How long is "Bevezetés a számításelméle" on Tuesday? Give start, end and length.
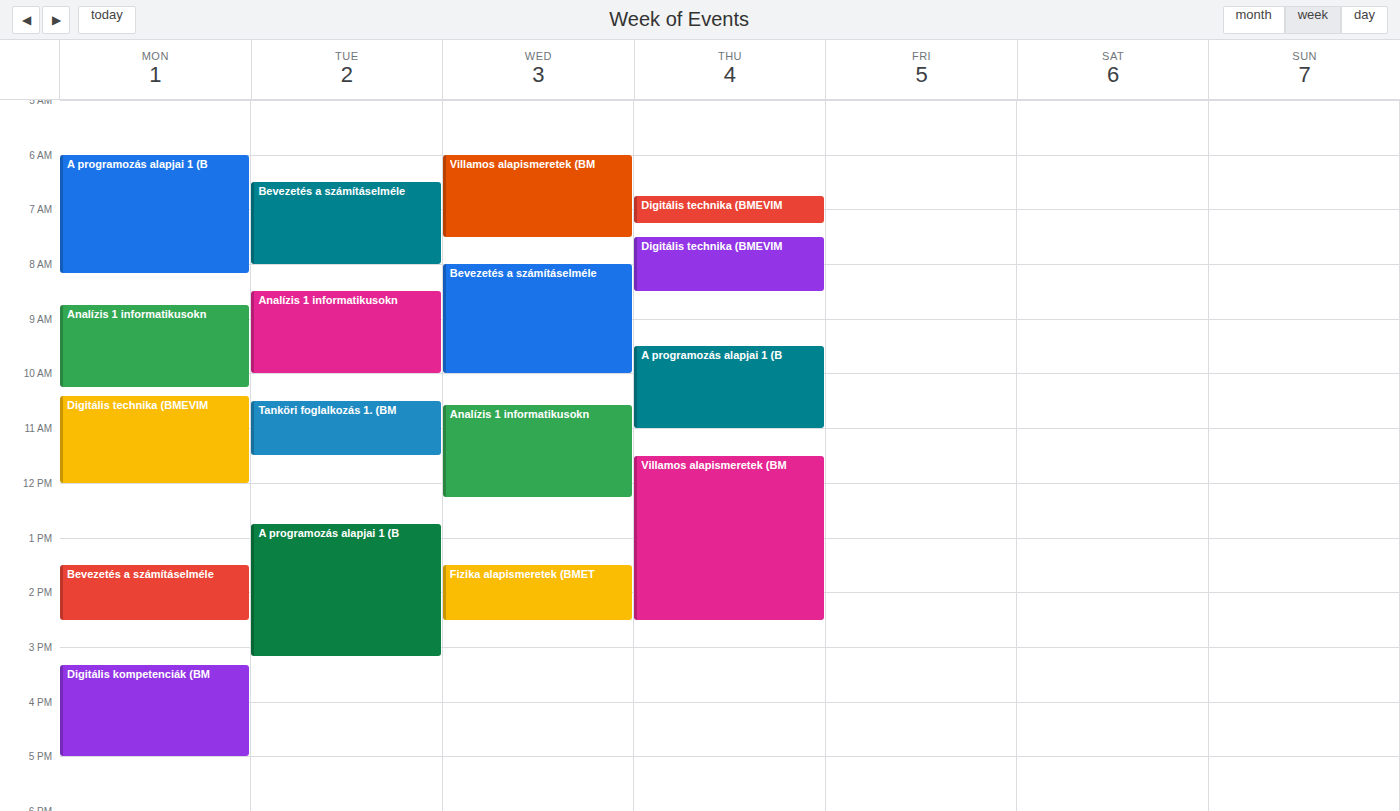
6:30 AM to 8:00 AM, 1 hour 30 minutes